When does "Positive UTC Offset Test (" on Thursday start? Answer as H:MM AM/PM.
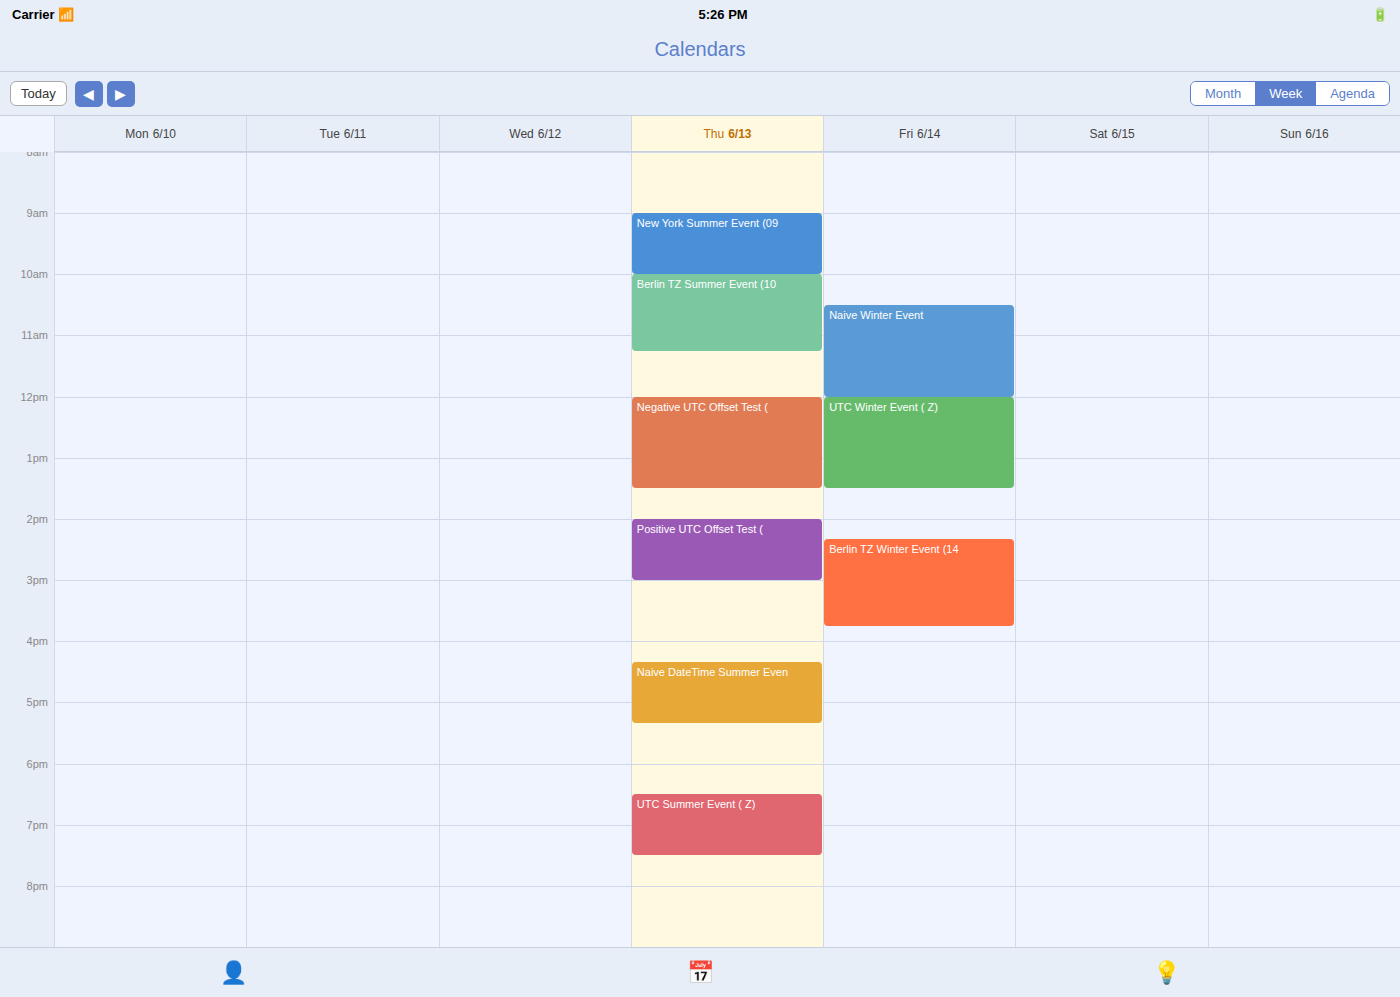
2:00 PM